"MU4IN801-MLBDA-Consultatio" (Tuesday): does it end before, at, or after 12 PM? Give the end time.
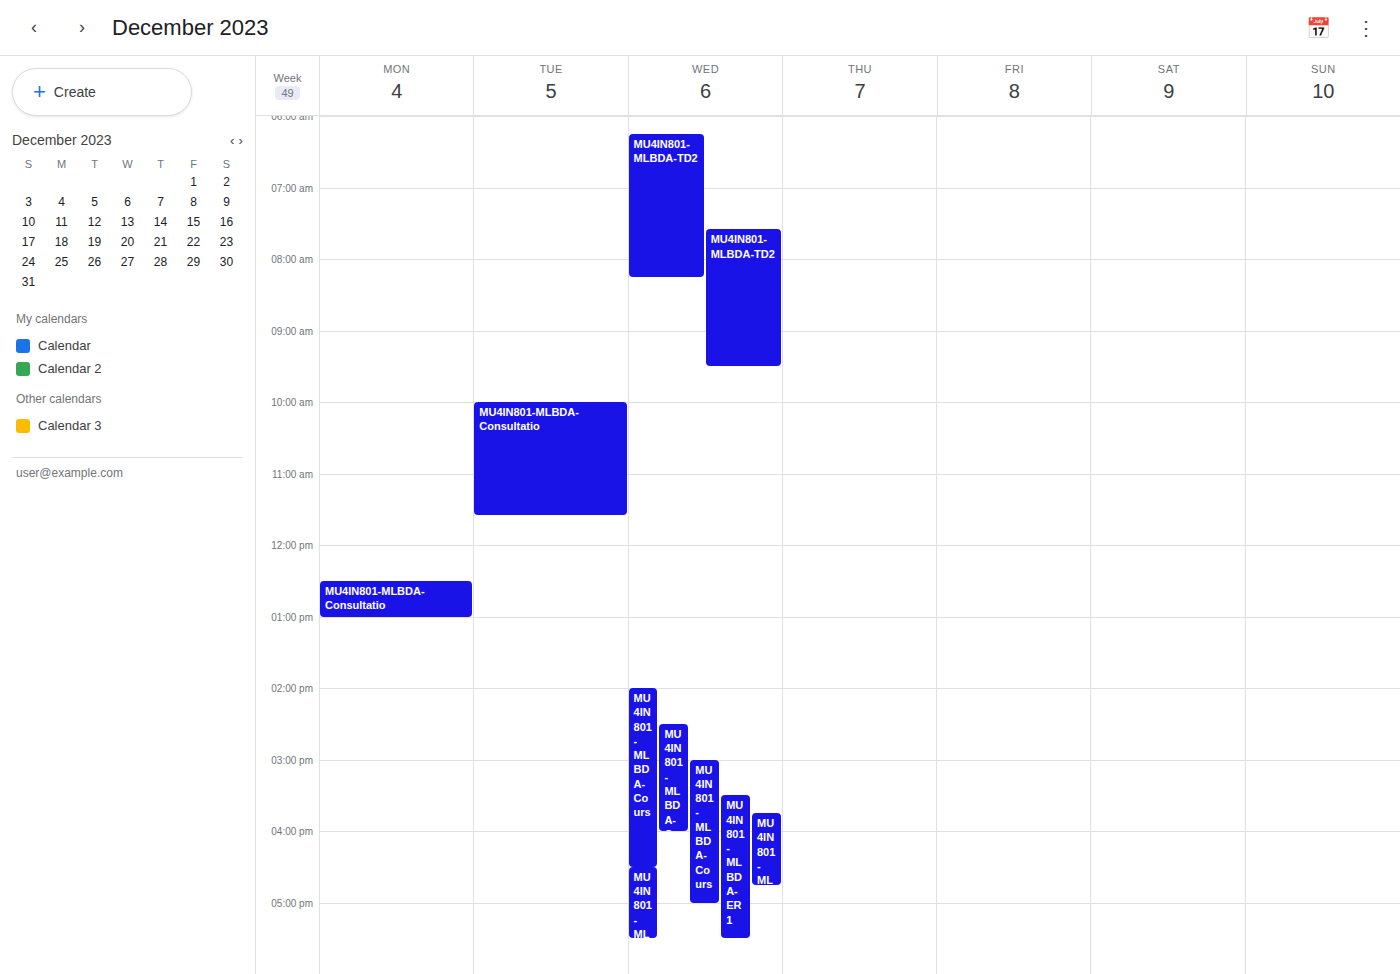
11:35 AM -- before 12 PM, 25 minutes above the 12 PM line.